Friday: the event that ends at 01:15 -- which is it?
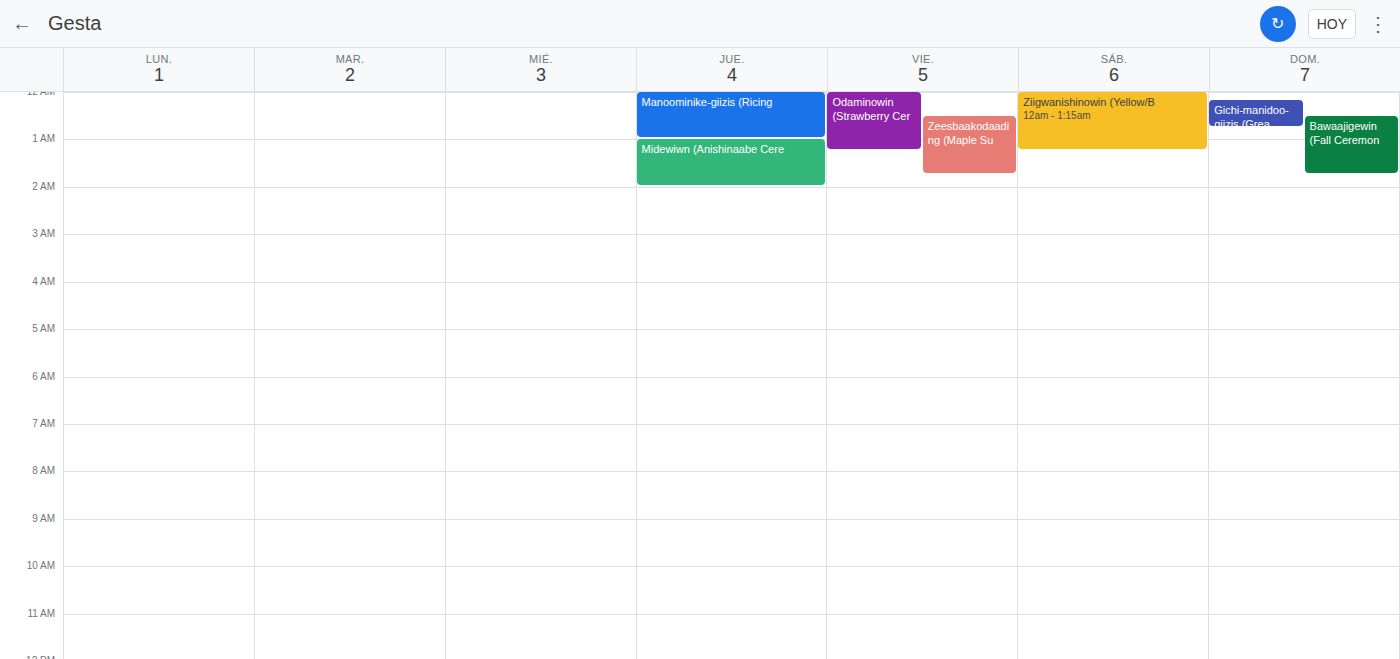
"Odaminowin (Strawberry Cer"